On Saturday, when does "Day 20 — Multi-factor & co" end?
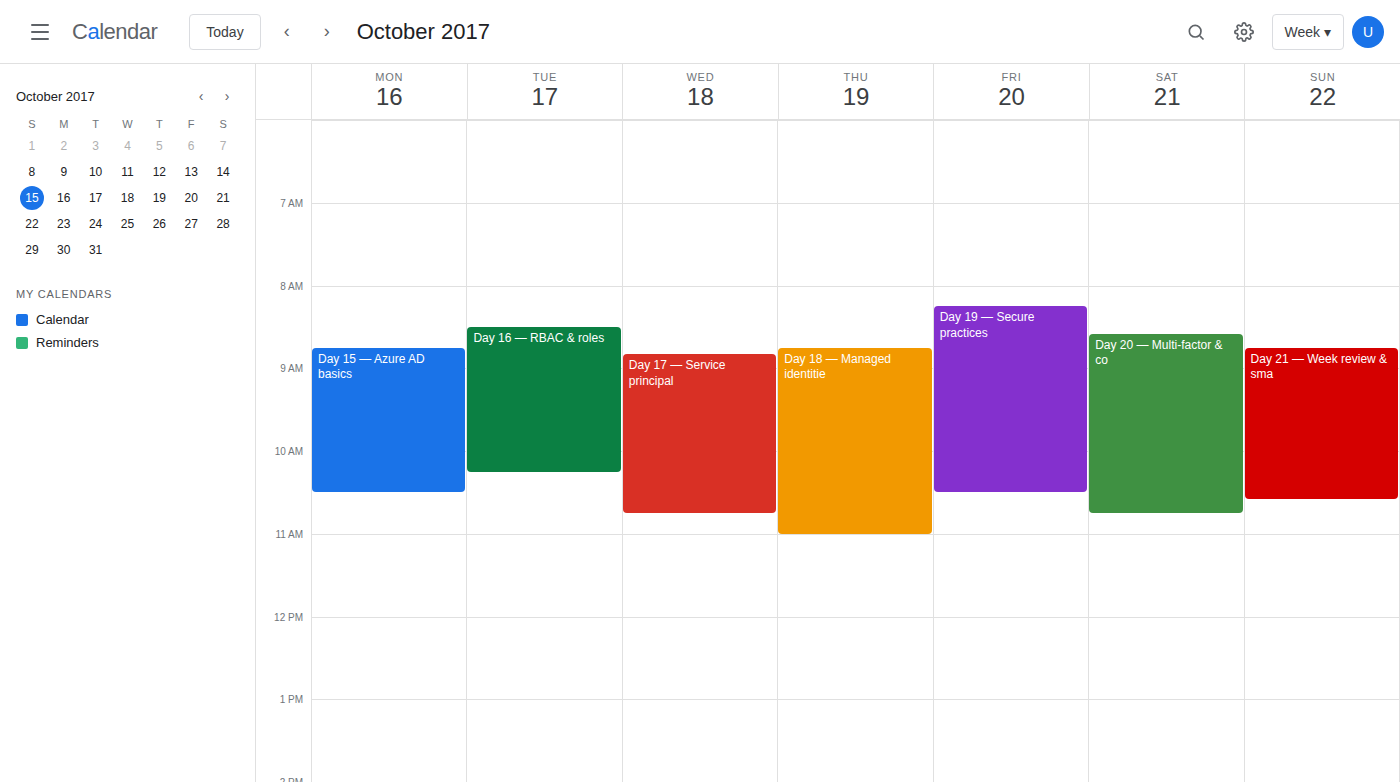
10:45 AM